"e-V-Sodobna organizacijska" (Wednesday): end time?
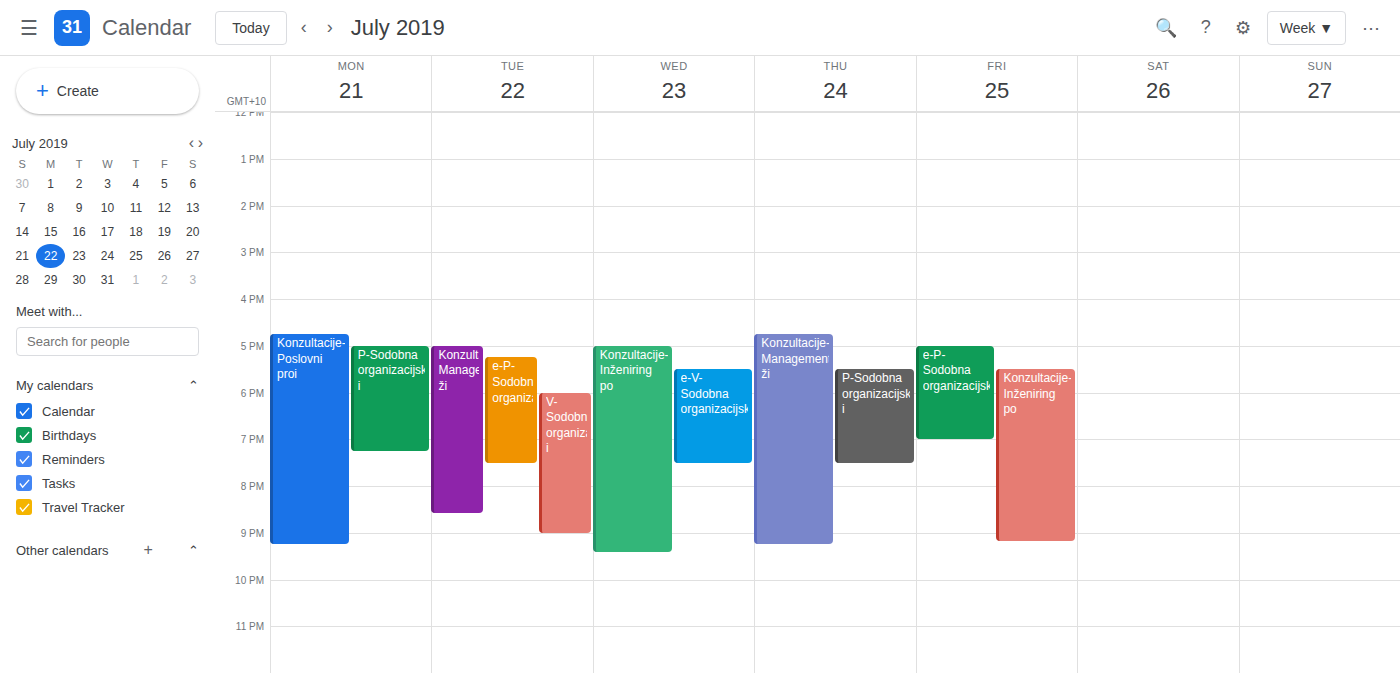
7:30 PM